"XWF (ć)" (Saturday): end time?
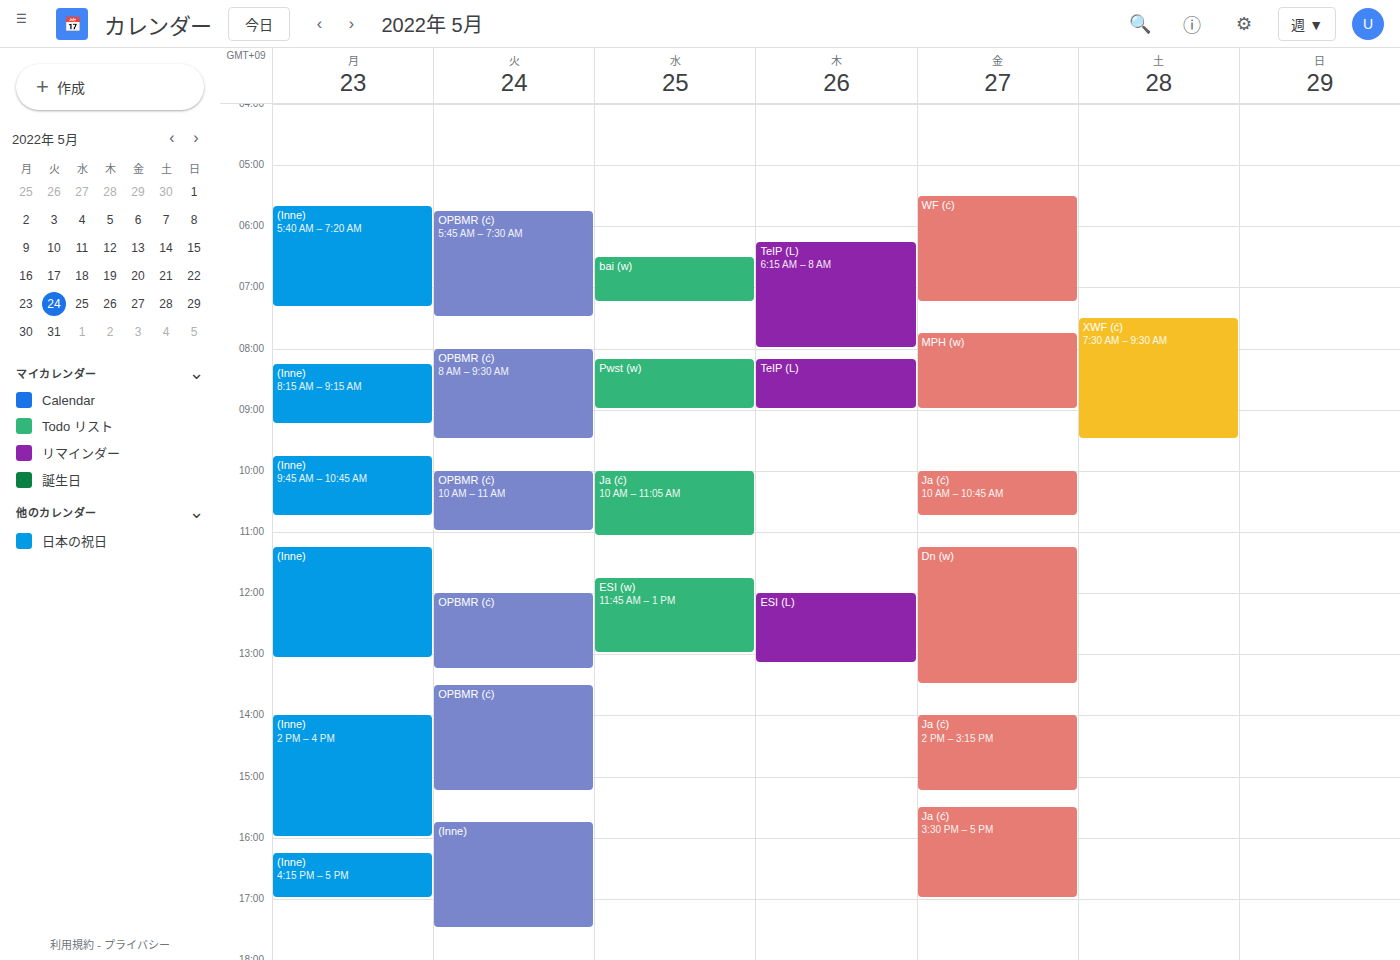
9:30 AM